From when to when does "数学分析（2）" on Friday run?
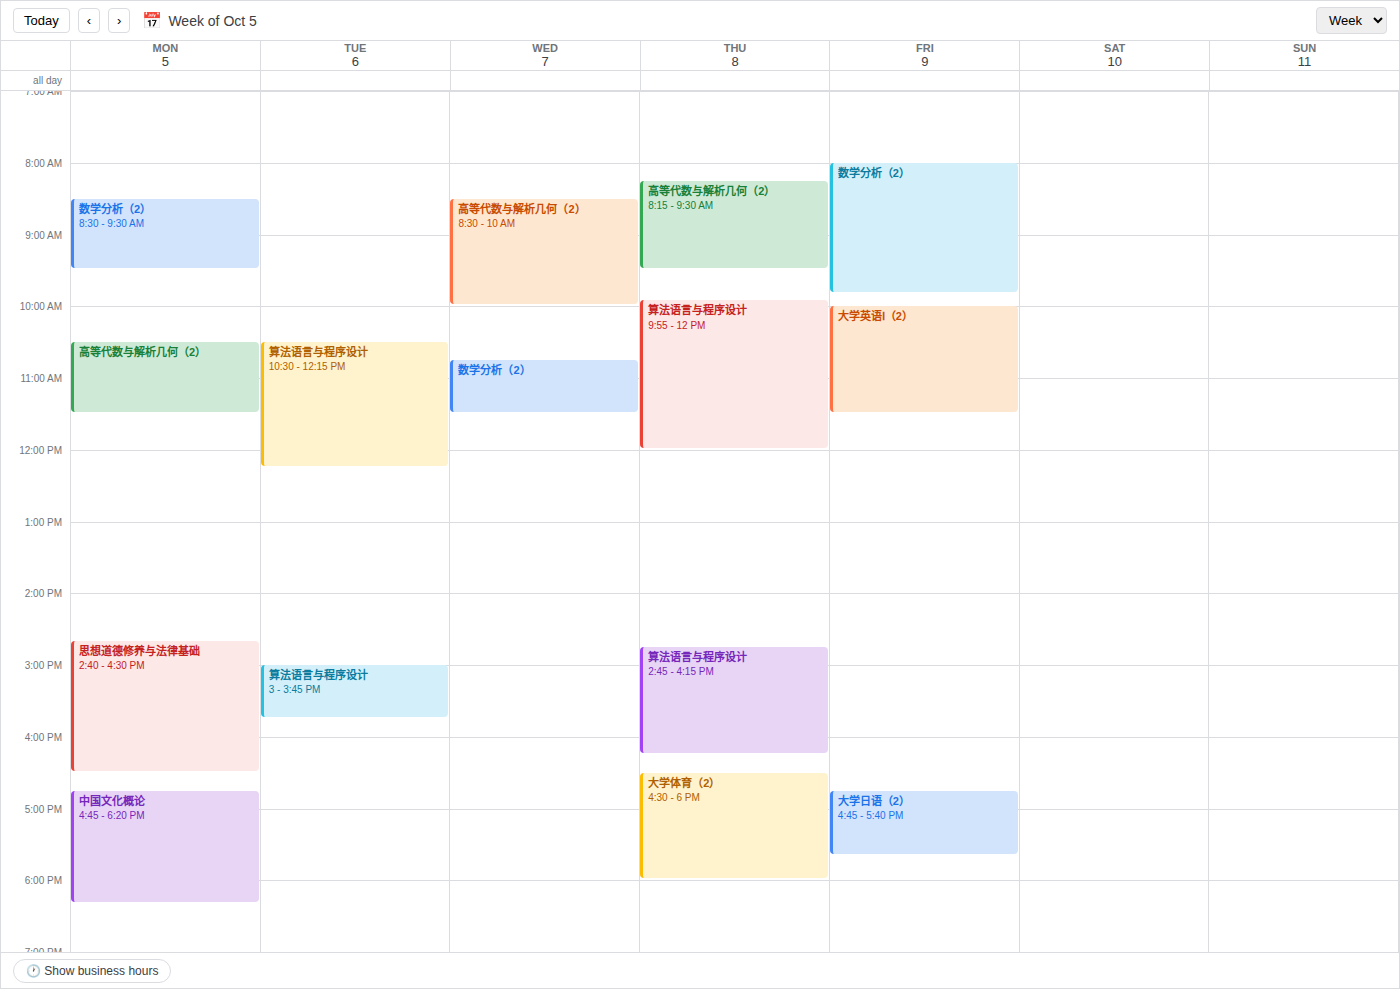
8:00 AM to 9:50 AM